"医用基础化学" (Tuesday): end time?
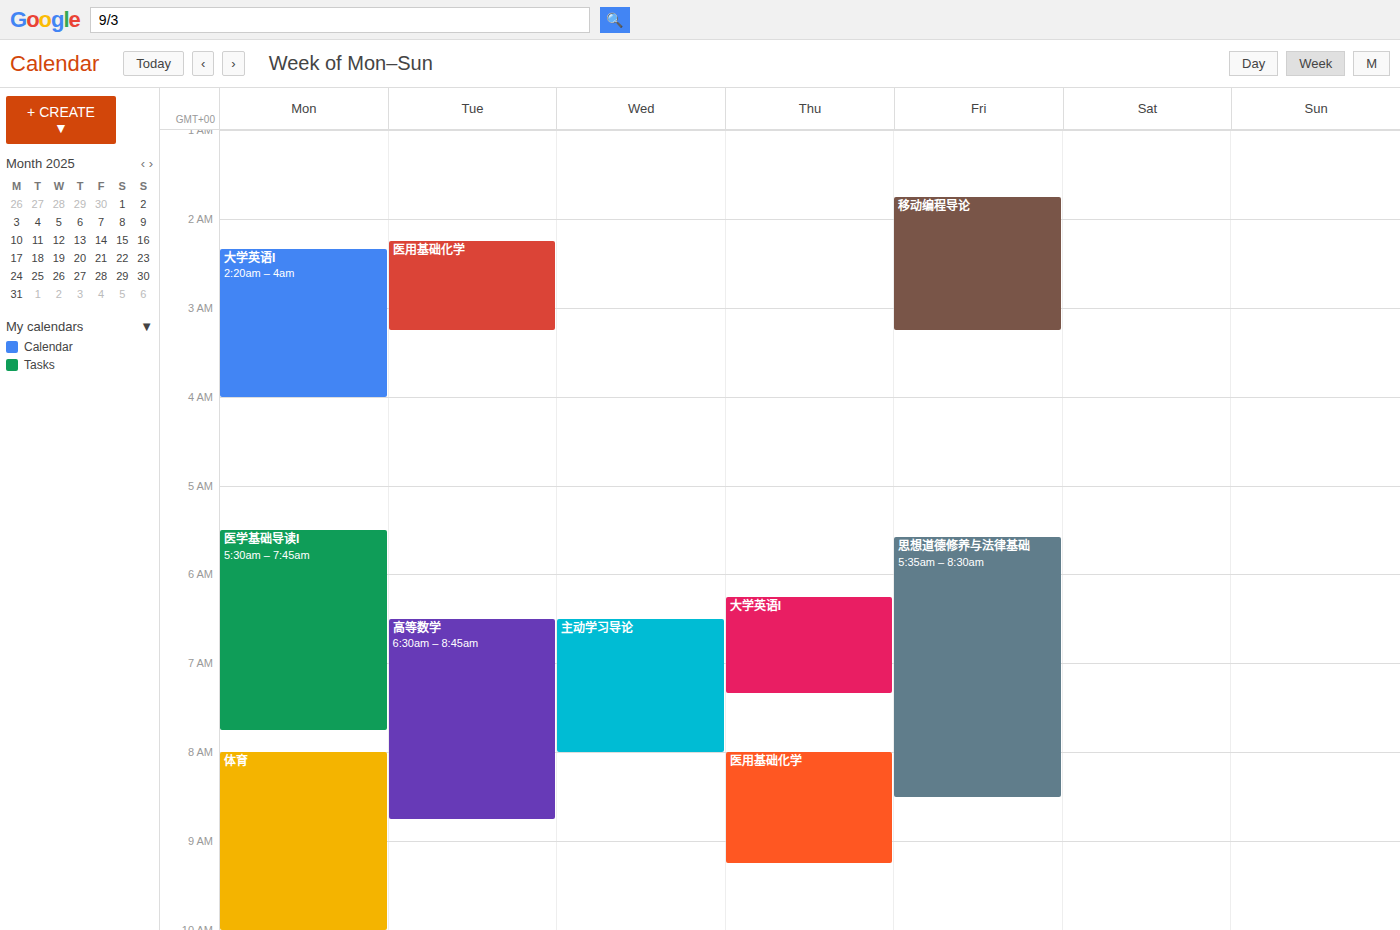
3:15 AM